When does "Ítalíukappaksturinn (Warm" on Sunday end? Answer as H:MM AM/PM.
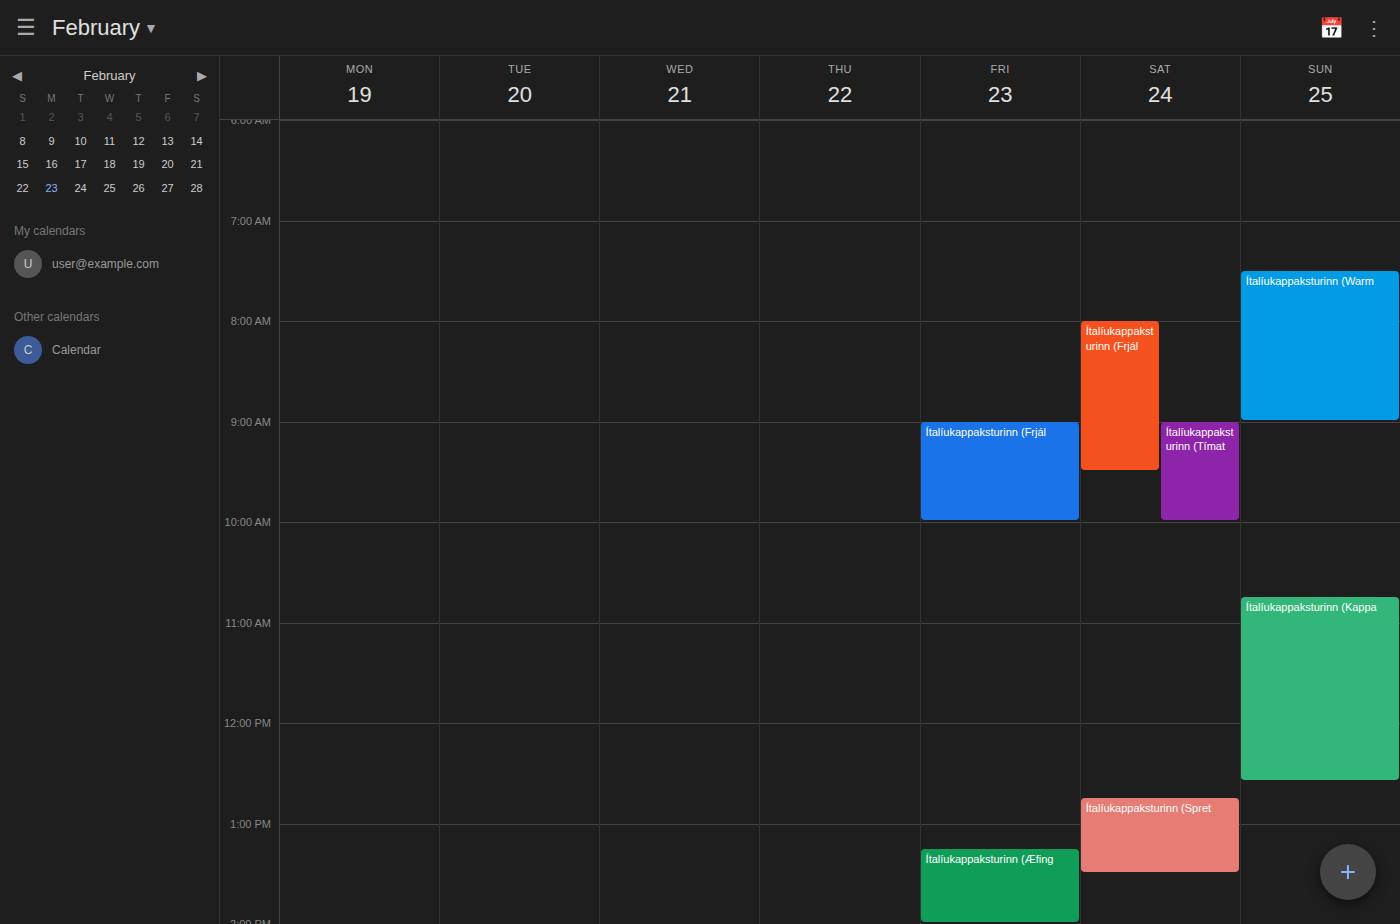
9:00 AM